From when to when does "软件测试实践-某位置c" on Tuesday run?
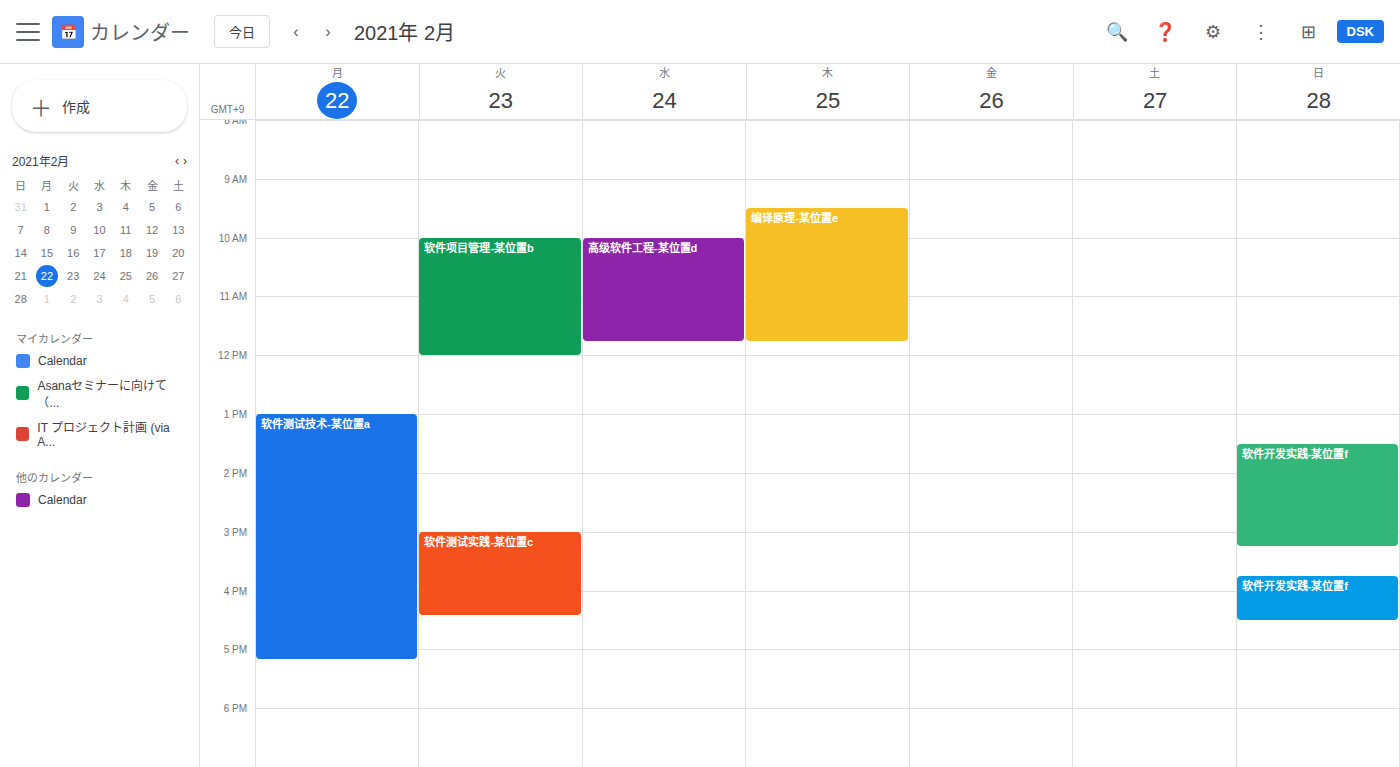
3:00 PM to 4:25 PM